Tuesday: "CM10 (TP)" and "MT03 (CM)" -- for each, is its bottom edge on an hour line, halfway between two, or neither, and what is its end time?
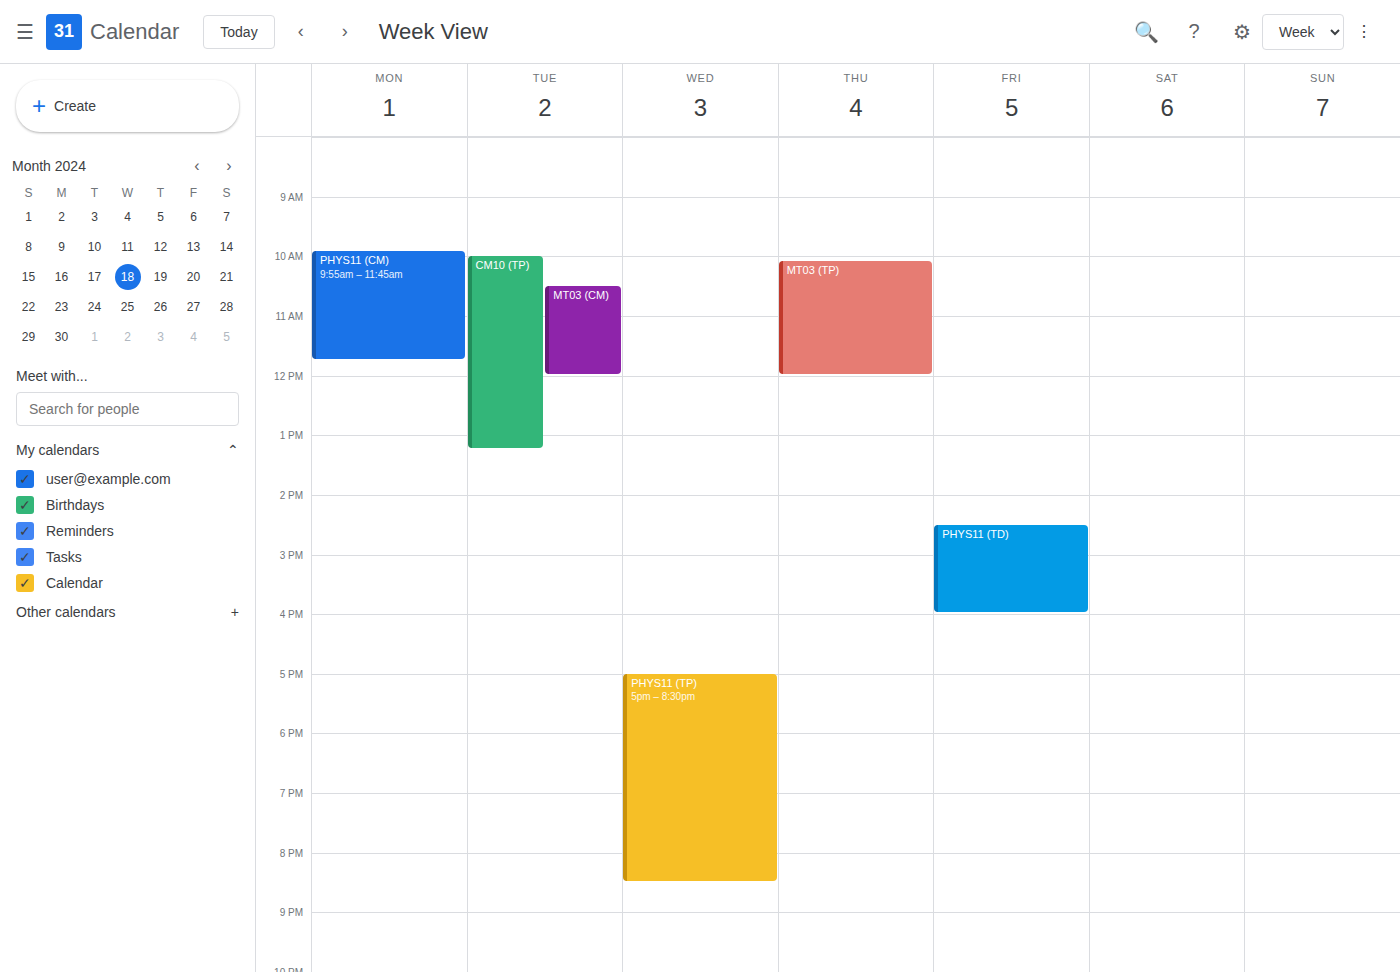
"CM10 (TP)": 1:15 PM, neither: a quarter of the way from the 1 PM line to the 2 PM line. "MT03 (CM)": 12:00 PM, exactly on the 12 PM line.